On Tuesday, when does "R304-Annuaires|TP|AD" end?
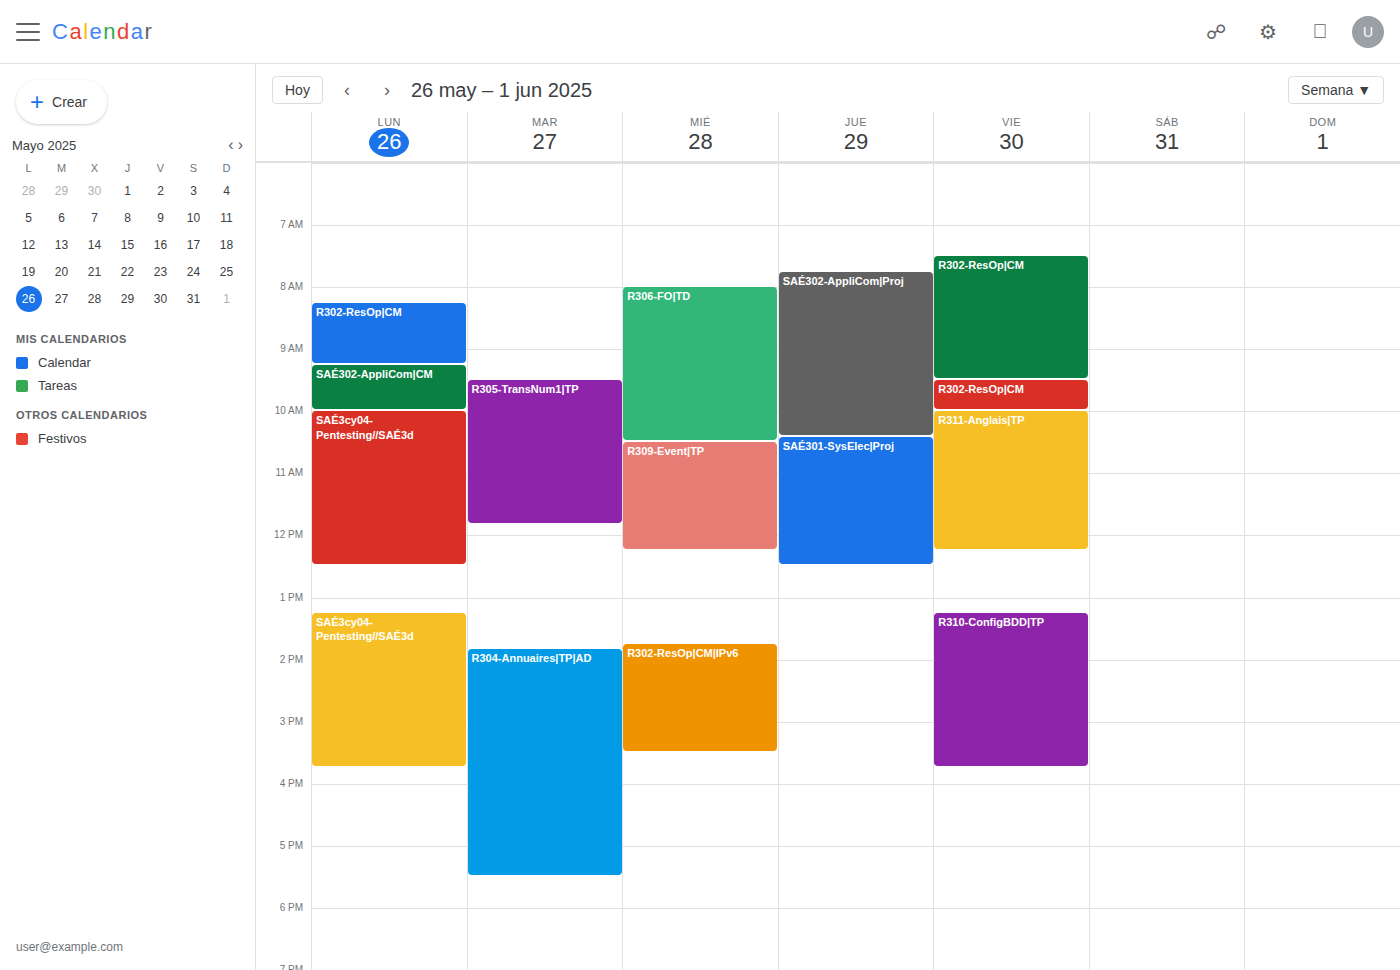
17:30